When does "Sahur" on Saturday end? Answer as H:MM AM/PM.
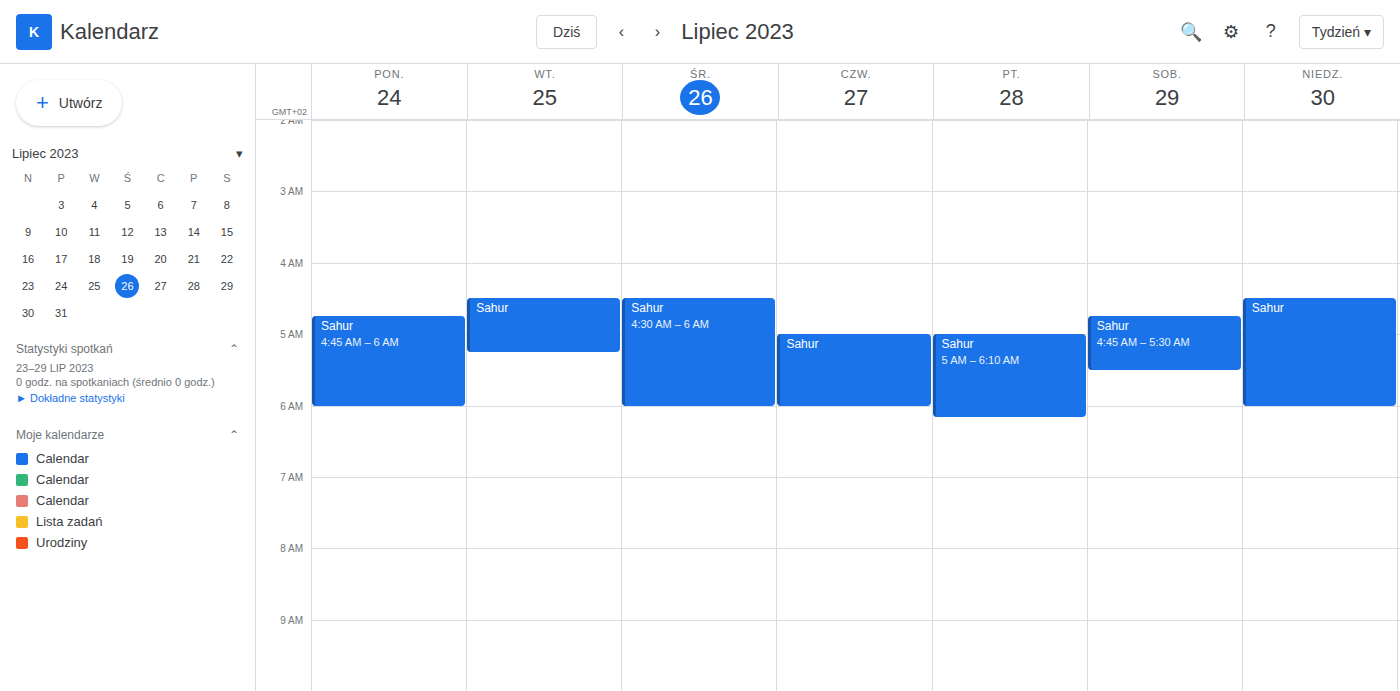
5:30 AM